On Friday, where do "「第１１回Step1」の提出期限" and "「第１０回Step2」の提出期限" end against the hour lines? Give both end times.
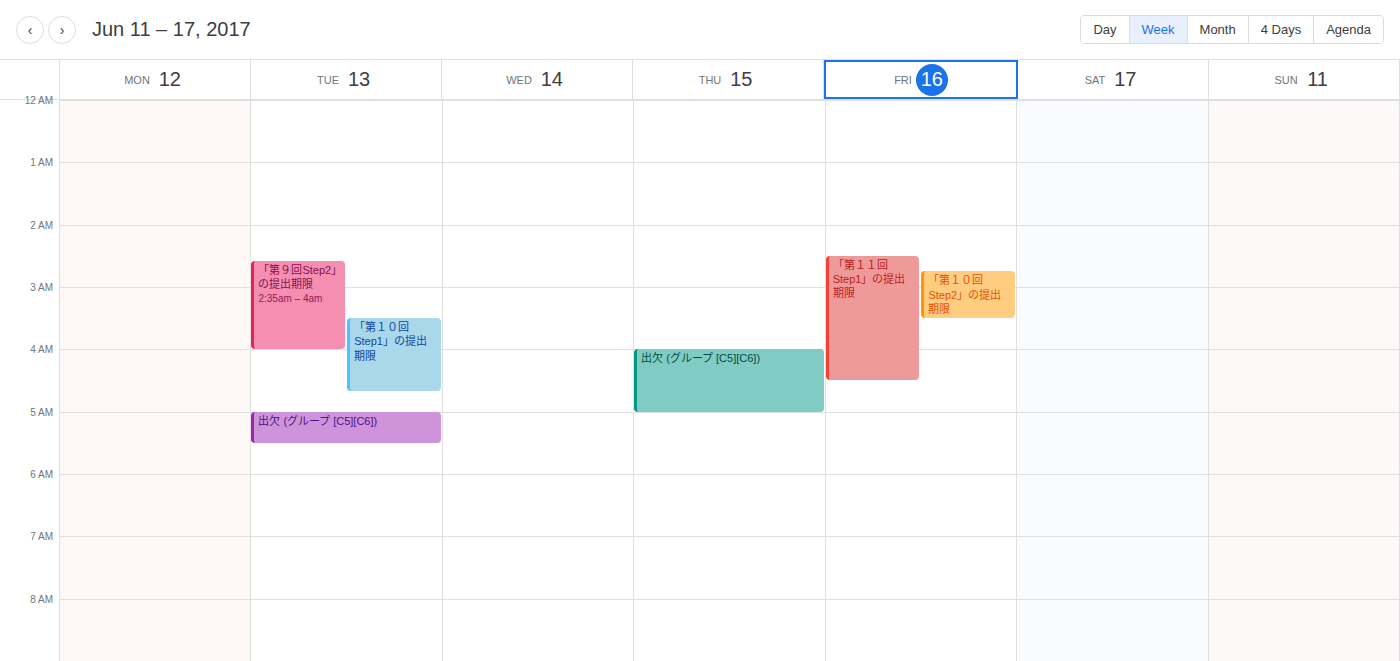
"「第１１回Step1」の提出期限": 4:30 AM, halfway between the 4 AM and 5 AM lines. "「第１０回Step2」の提出期限": 3:30 AM, halfway between the 3 AM and 4 AM lines.